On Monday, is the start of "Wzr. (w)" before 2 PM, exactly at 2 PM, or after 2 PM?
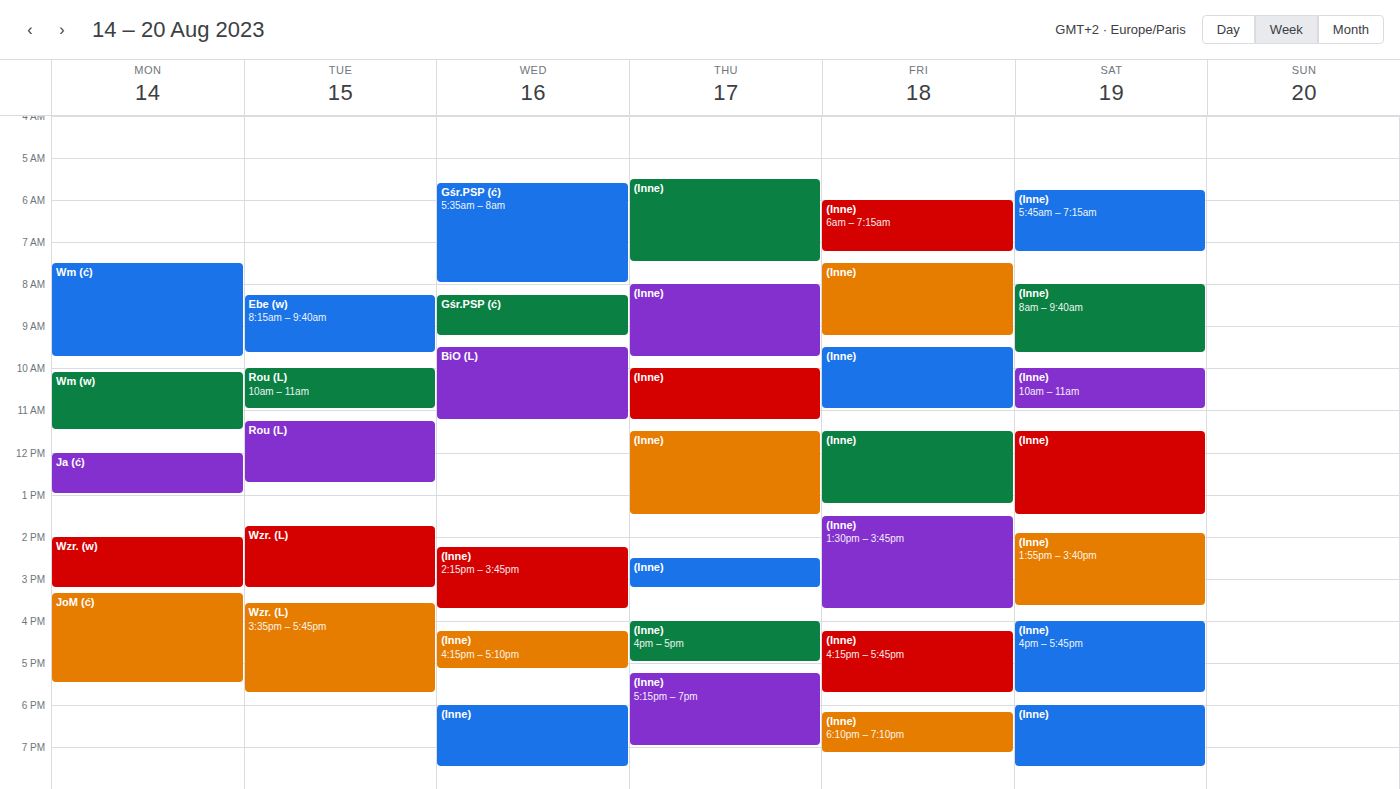
2:00 PM -- exactly at 2 PM, on the 2 PM line.